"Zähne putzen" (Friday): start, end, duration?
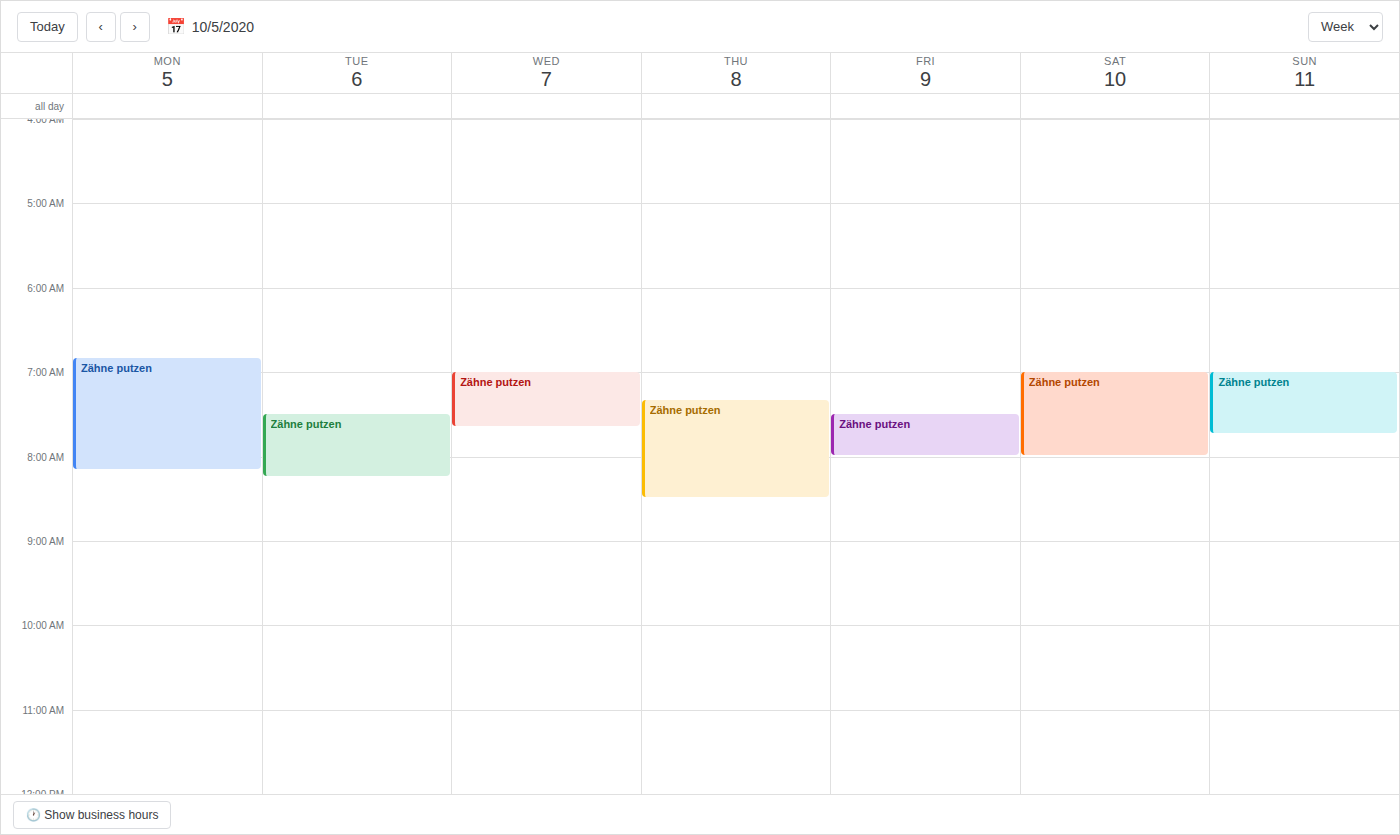
7:30 AM to 8:00 AM, 30 minutes